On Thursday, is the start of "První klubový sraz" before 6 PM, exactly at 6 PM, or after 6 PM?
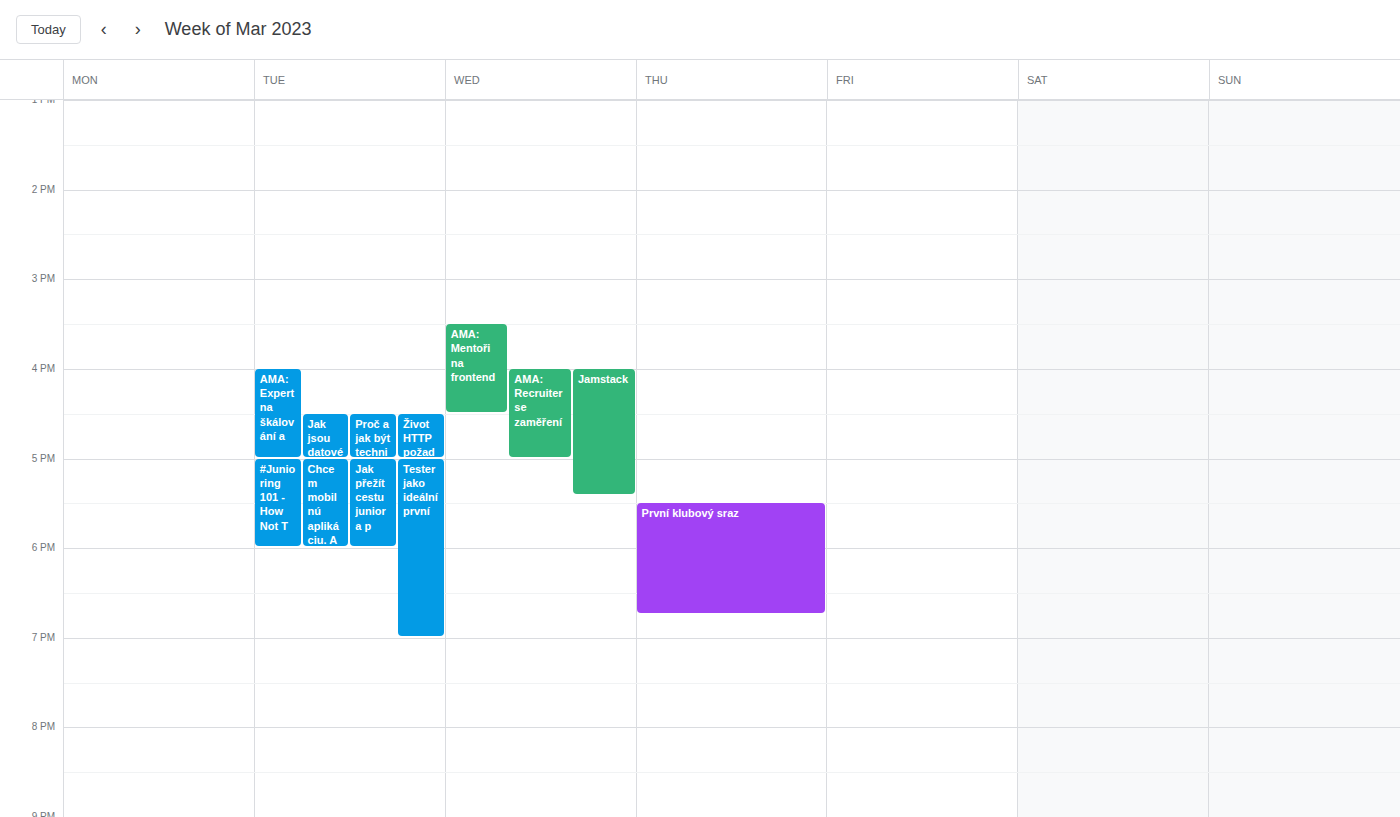
5:30 PM -- before 6 PM, 30 minutes above the 6 PM line.